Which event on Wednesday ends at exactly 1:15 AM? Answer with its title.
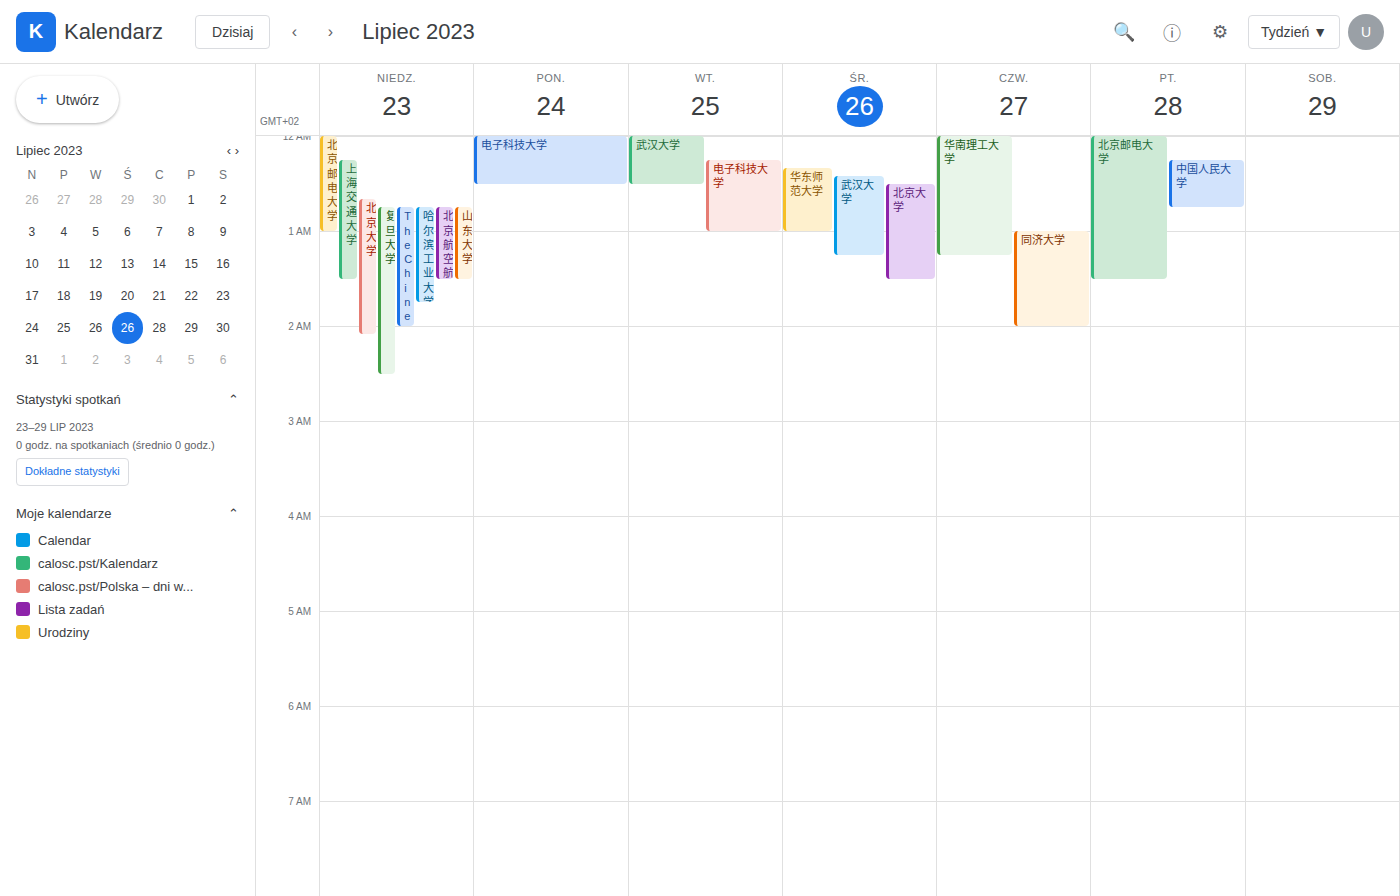
"武汉大学"